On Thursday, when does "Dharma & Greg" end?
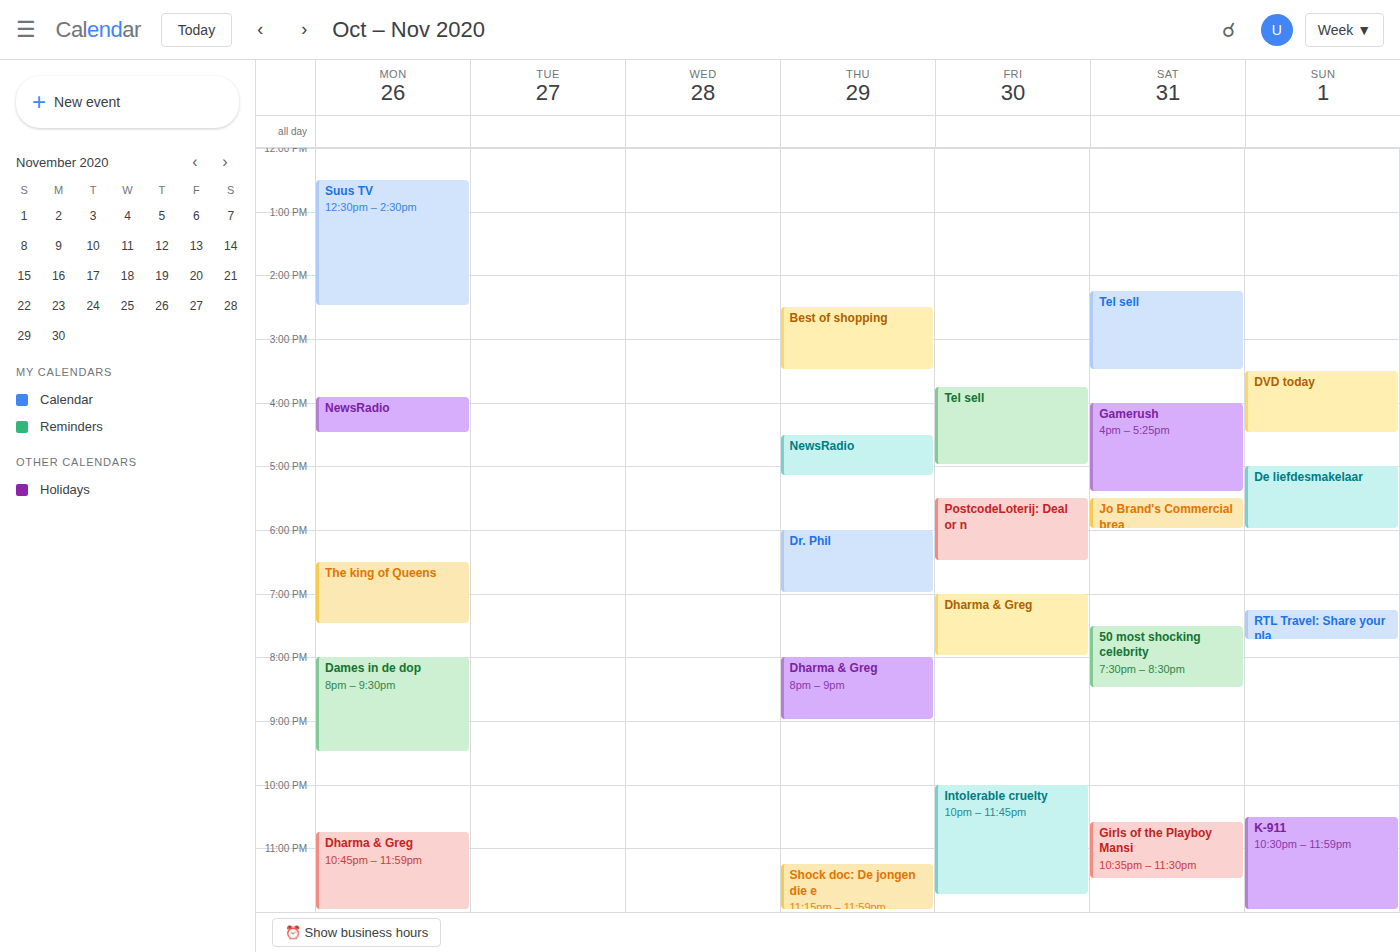
9:00 PM